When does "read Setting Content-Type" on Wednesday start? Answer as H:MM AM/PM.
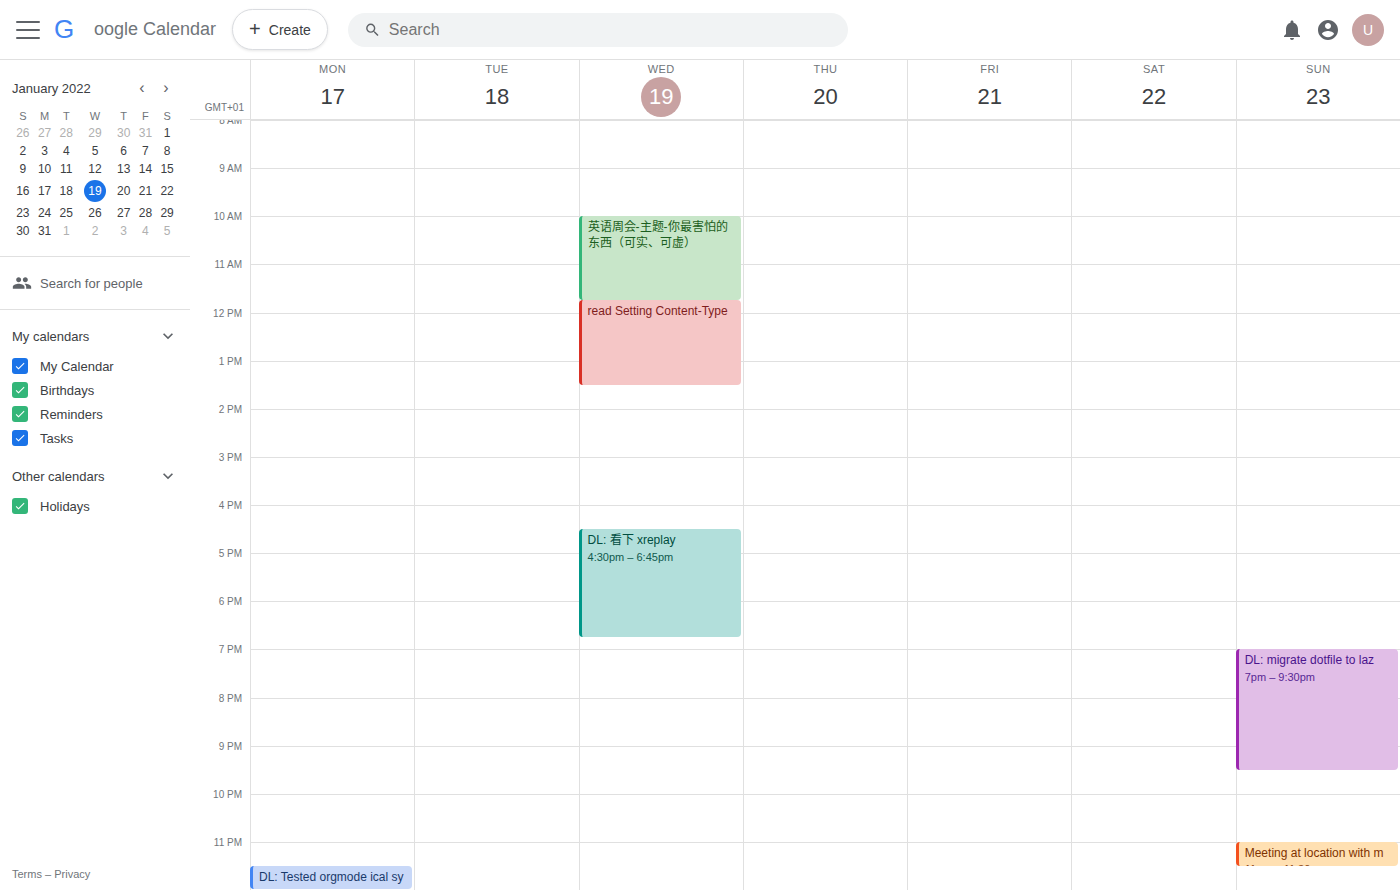
11:45 AM